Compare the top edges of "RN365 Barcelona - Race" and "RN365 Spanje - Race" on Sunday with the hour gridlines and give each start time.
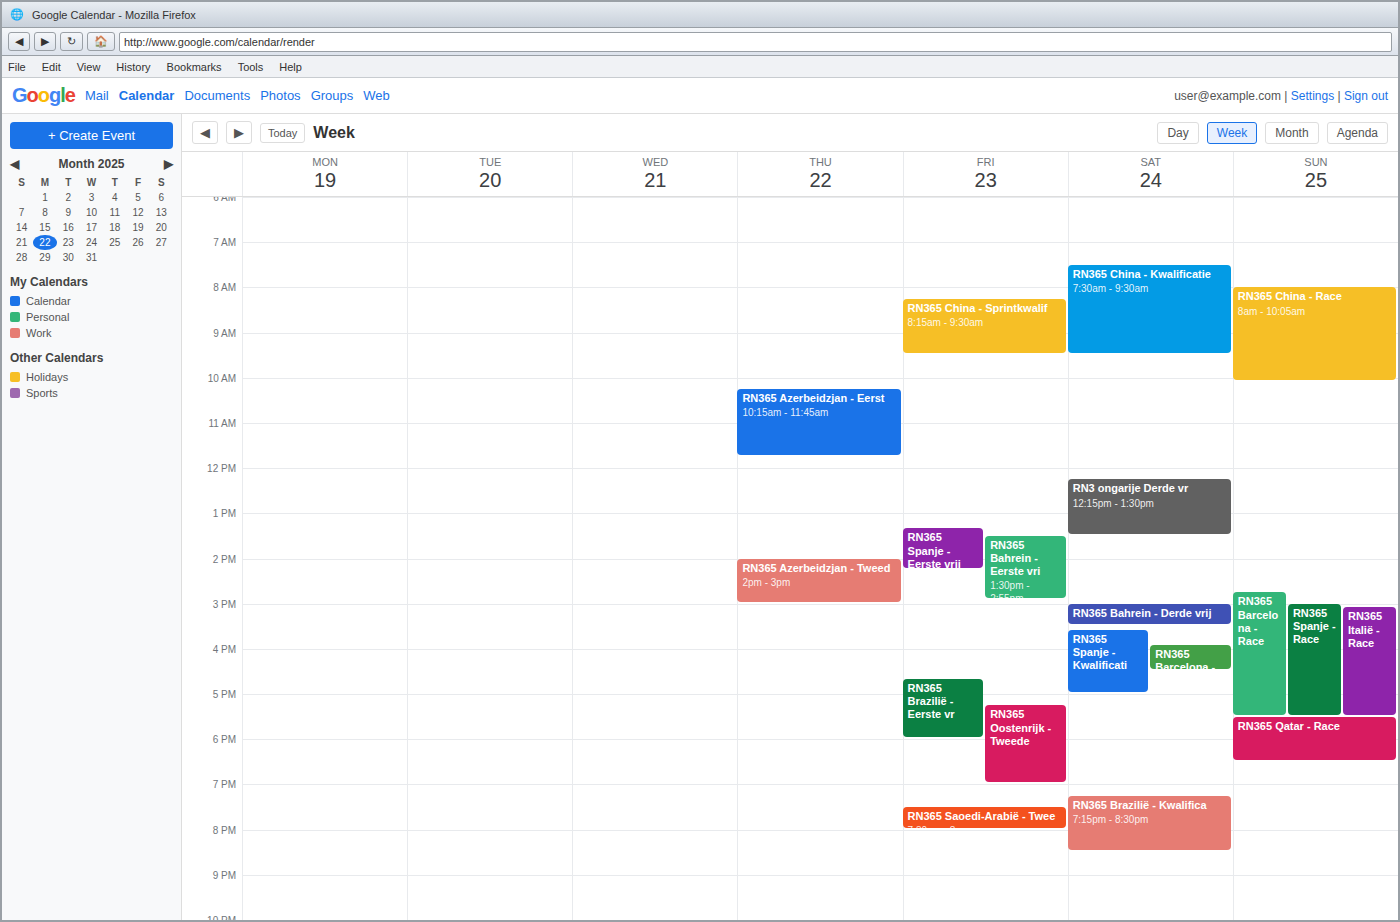
"RN365 Barcelona - Race": 2:45 PM, neither: three quarters of the way from the 2 PM line to the 3 PM line. "RN365 Spanje - Race": 3:00 PM, exactly on the 3 PM line.